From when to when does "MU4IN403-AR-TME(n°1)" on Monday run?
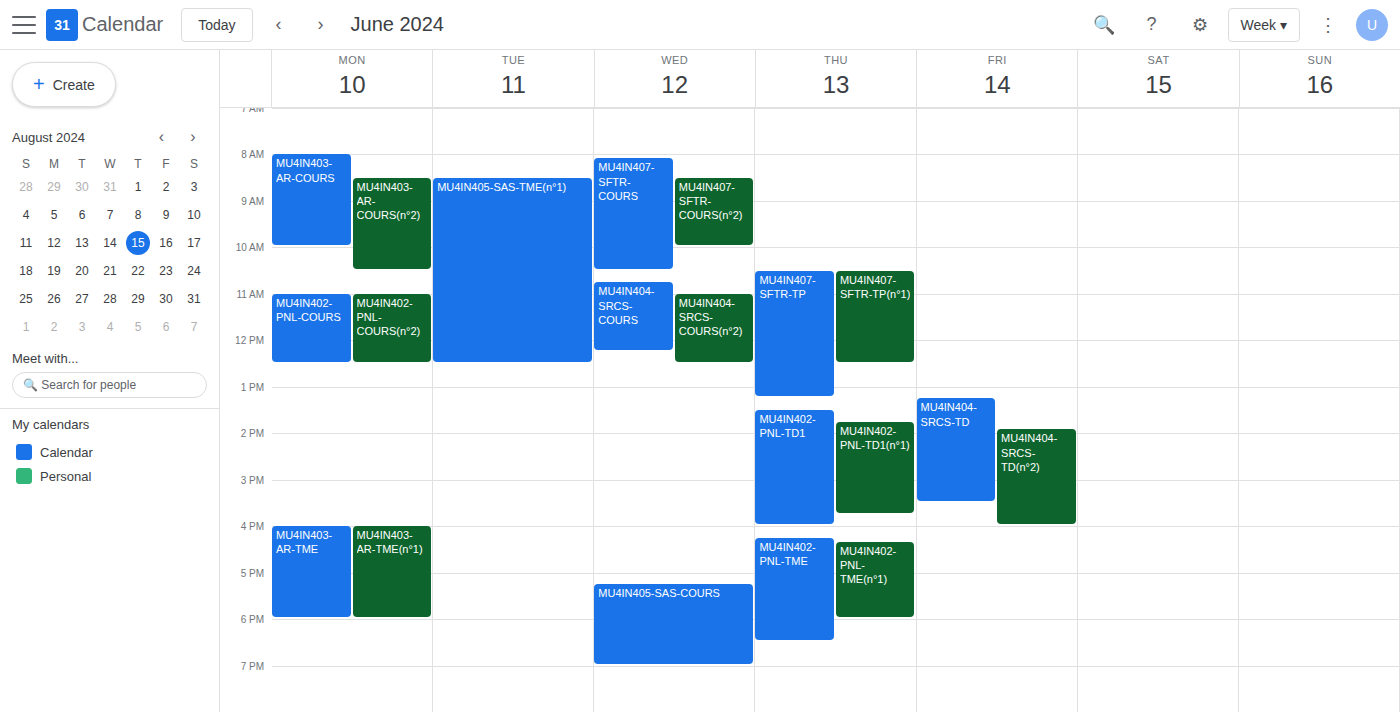
4:00 PM to 6:00 PM